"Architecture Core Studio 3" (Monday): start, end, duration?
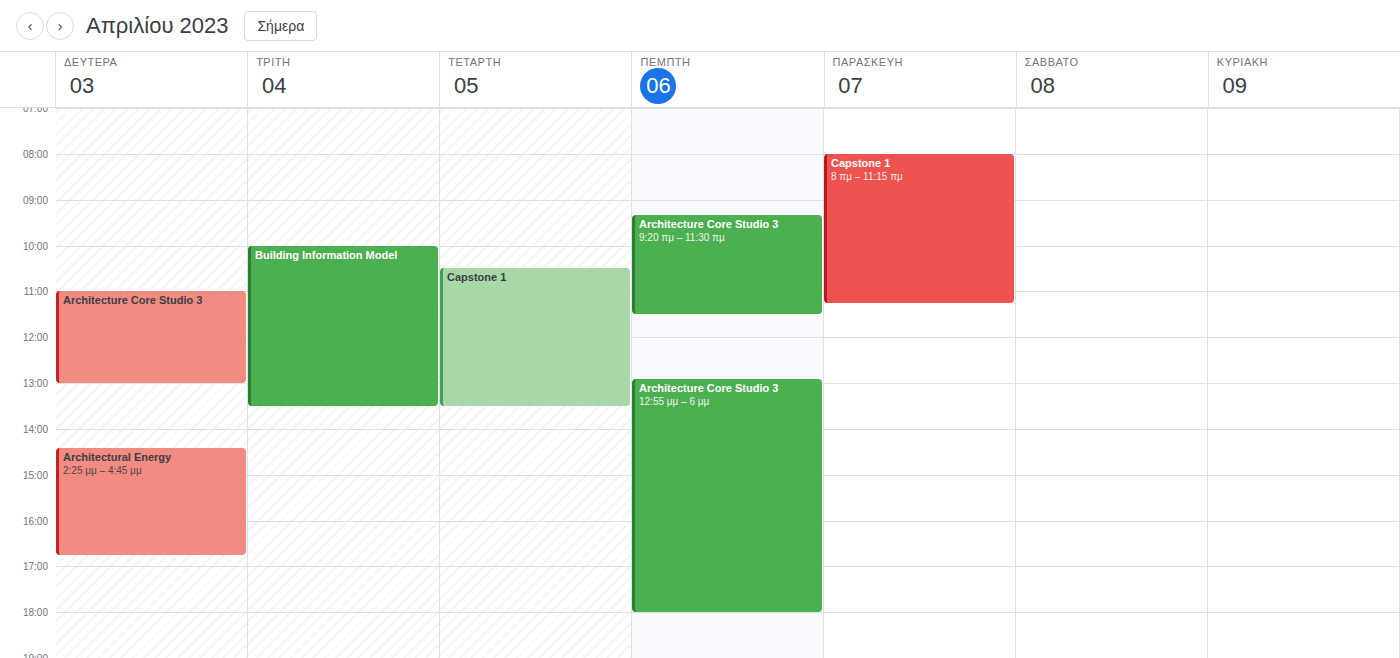
11:00 AM to 1:00 PM, 2 hours